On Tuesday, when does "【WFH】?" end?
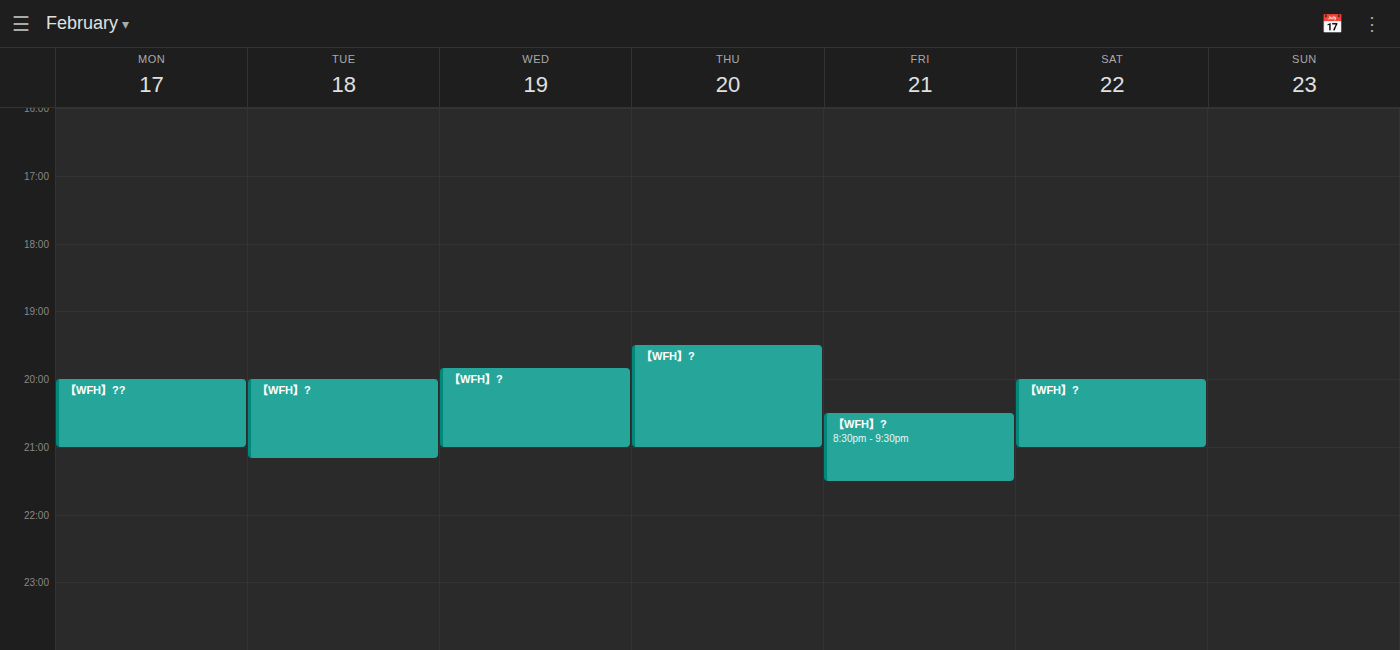
9:10 PM